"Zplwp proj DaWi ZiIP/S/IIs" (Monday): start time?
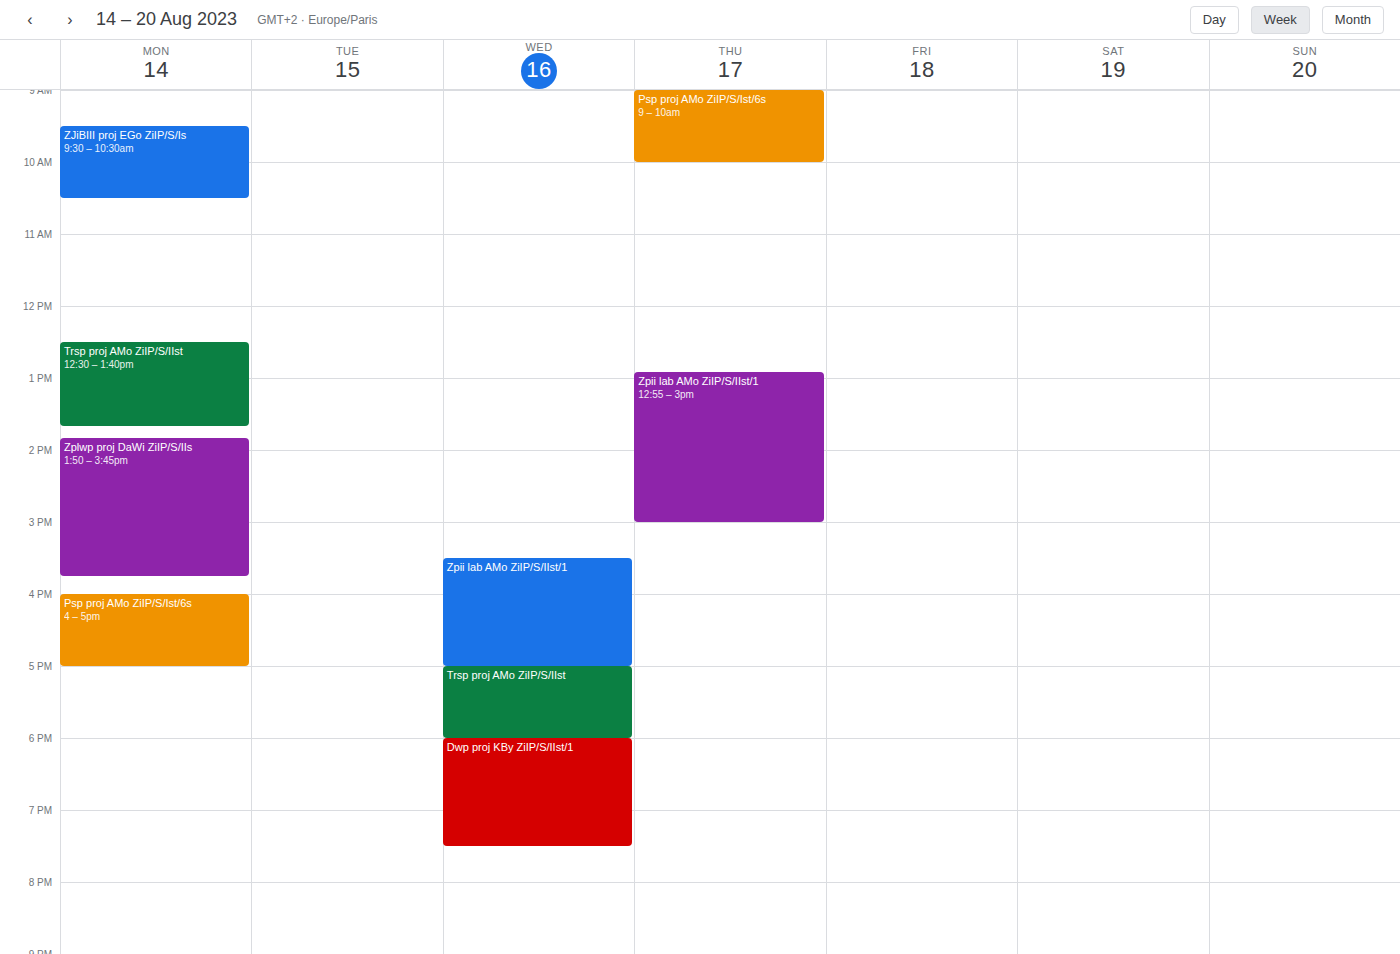
1:50 PM